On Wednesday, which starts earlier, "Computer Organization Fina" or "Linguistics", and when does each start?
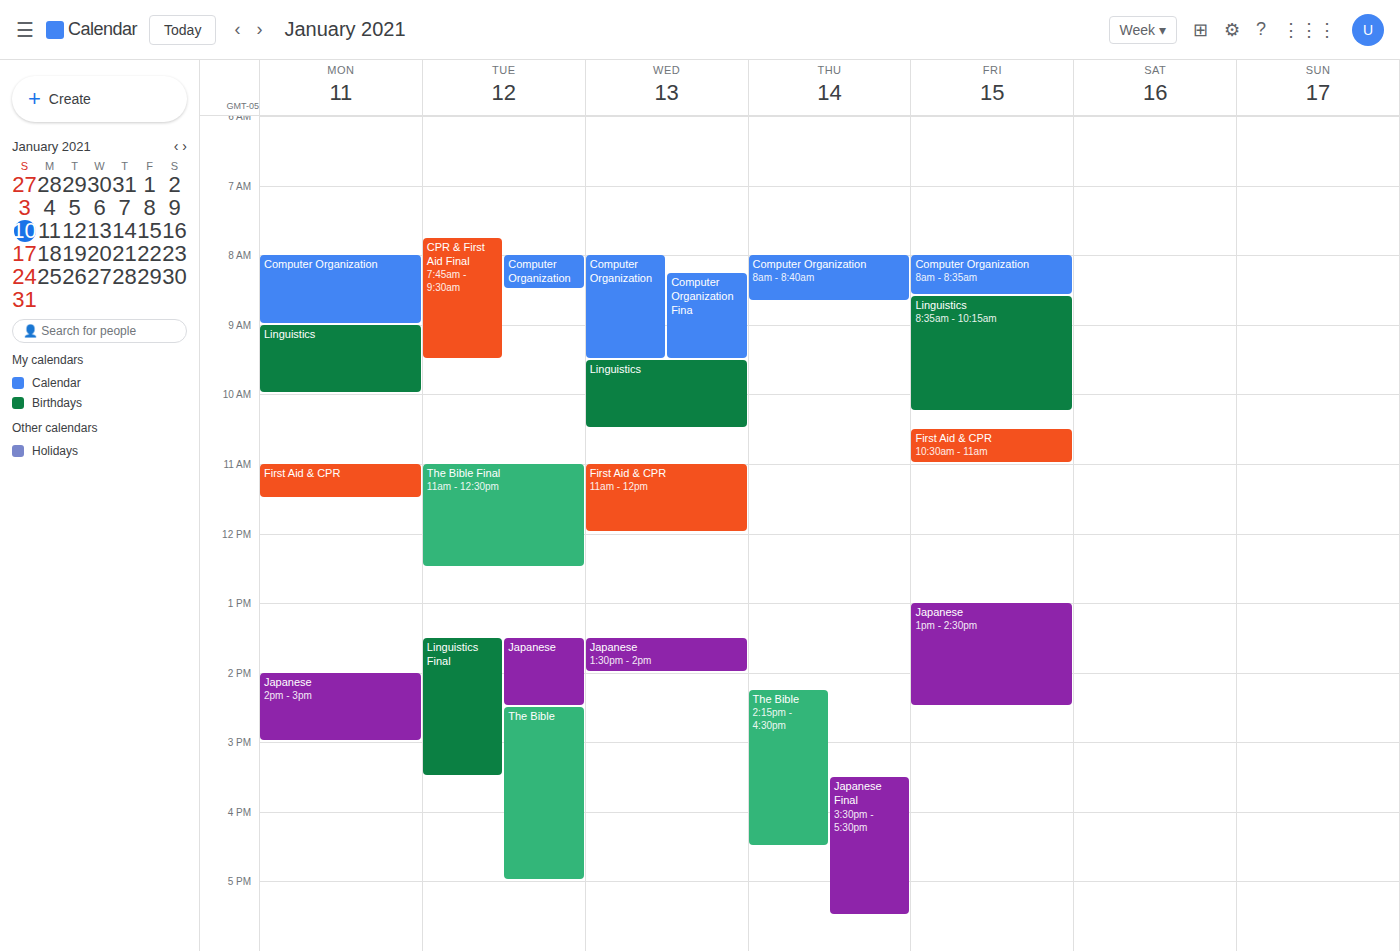
"Computer Organization Fina" 8:15 AM; "Linguistics" 9:30 AM.